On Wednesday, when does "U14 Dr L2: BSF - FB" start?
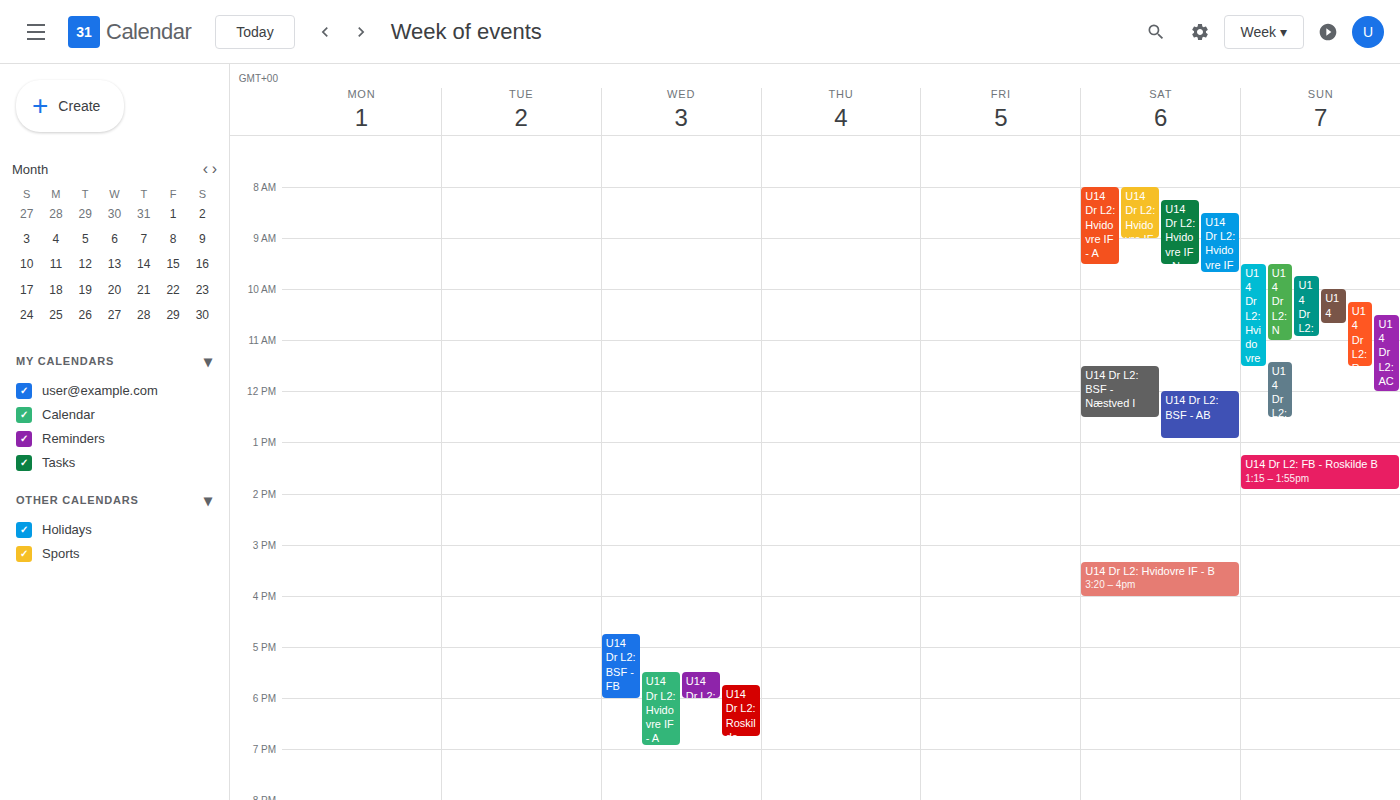
4:45 PM